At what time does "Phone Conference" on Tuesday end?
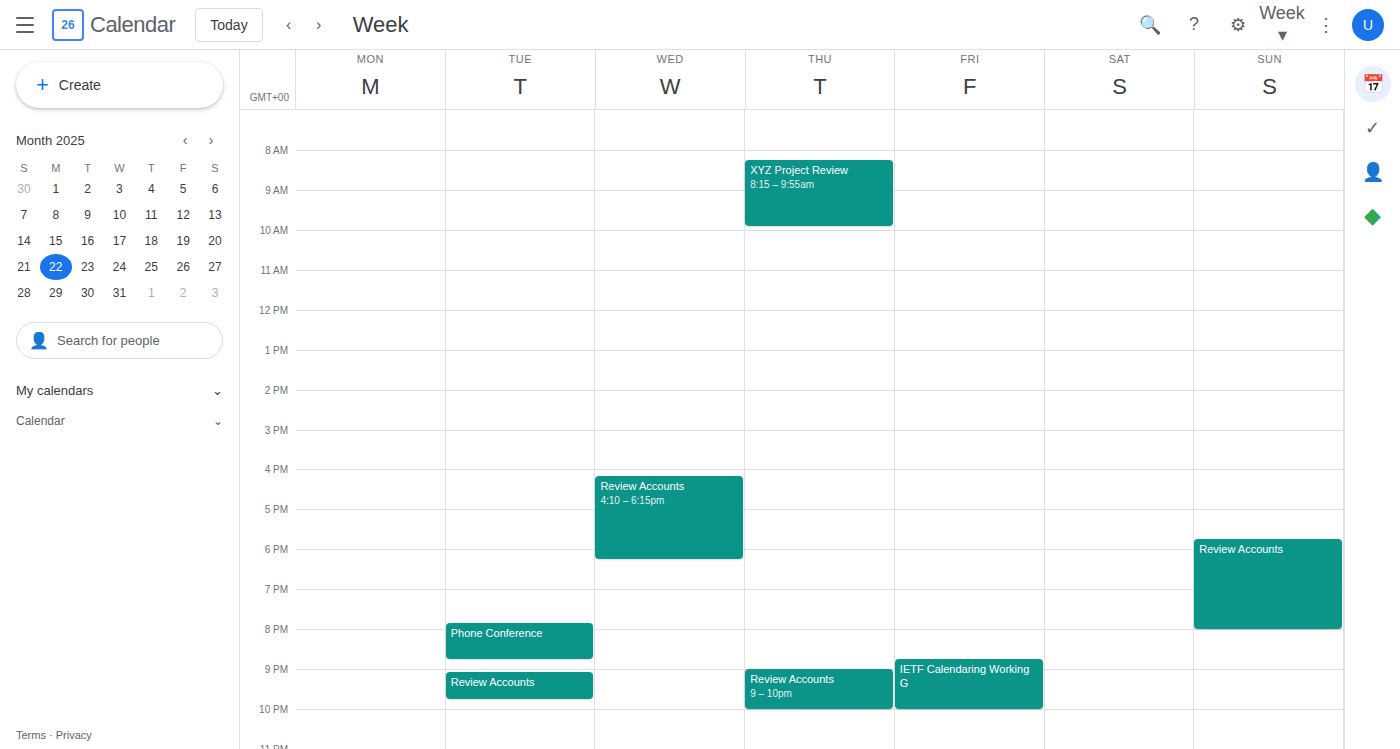
8:45 PM